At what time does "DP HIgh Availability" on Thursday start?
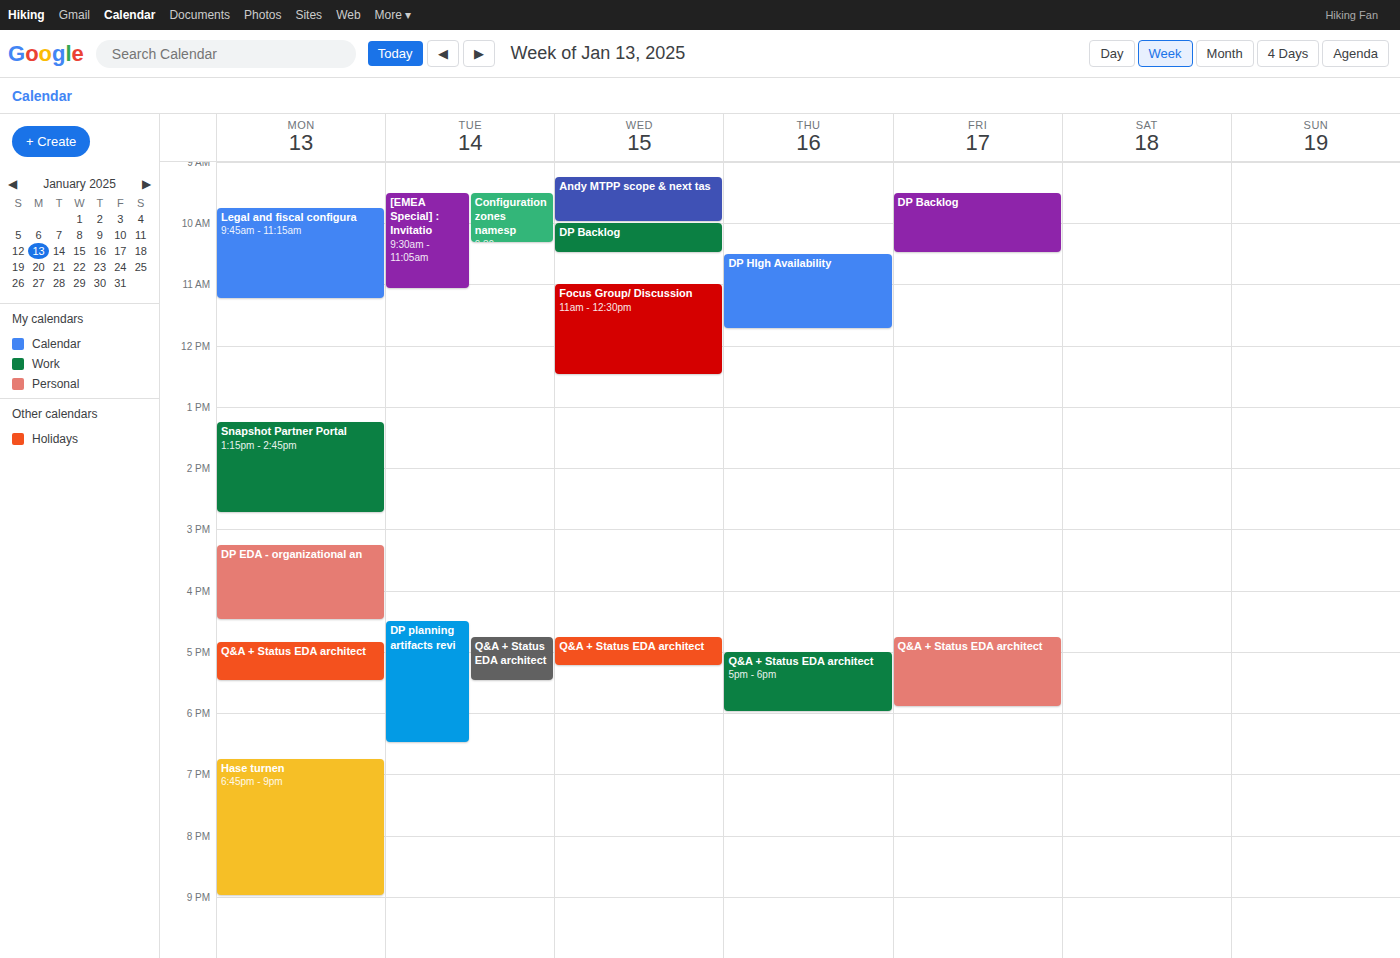
10:30 AM